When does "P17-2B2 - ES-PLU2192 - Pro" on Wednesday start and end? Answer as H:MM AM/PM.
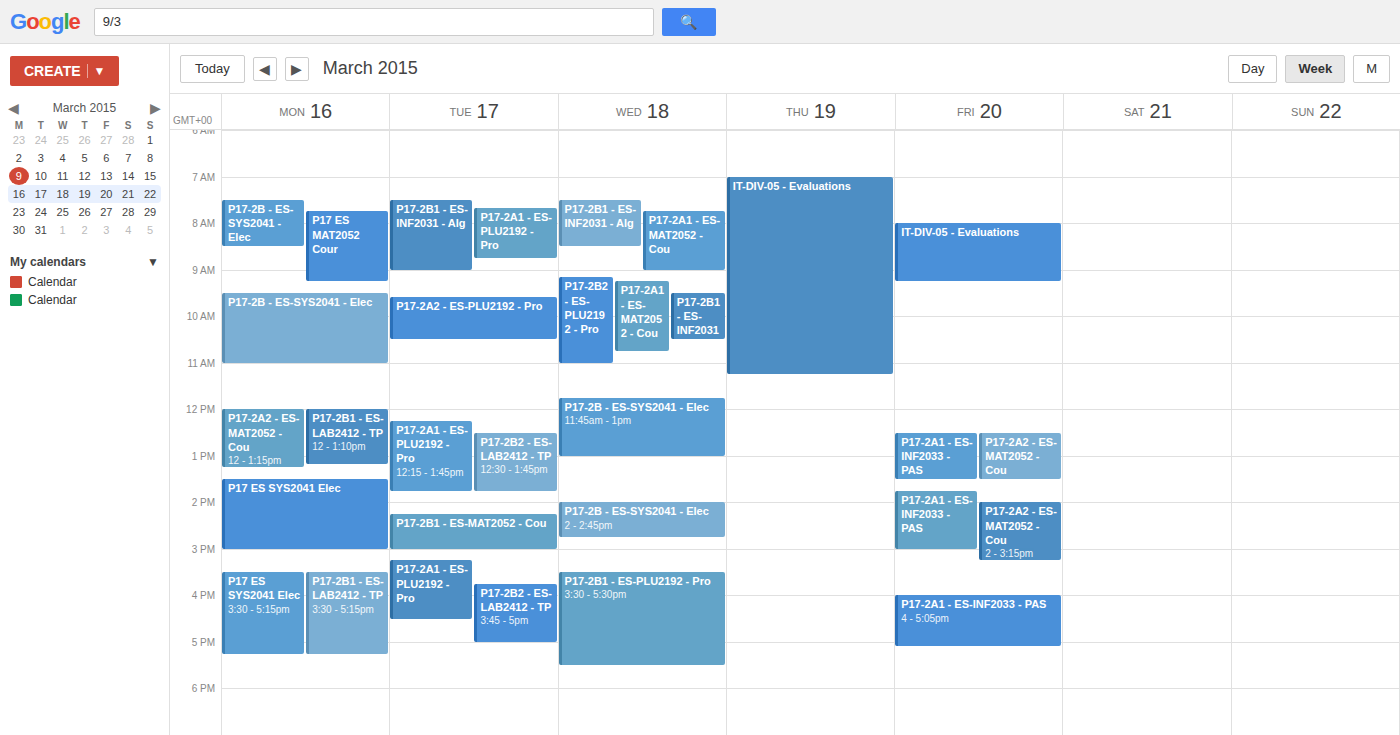
9:10 AM to 11:00 AM